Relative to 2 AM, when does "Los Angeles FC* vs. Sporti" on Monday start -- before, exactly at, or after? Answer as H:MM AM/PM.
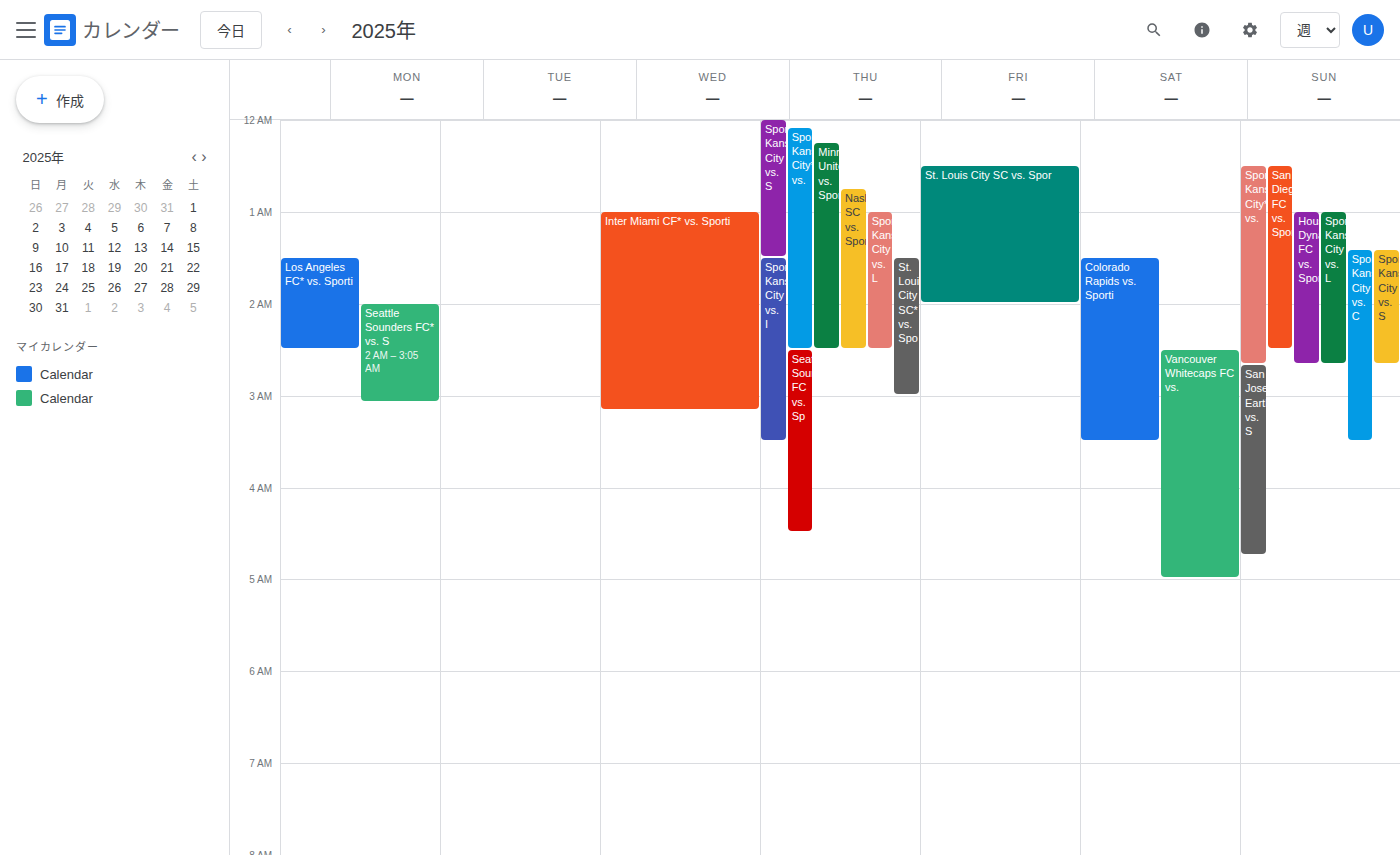
1:30 AM -- before 2 AM, 30 minutes above the 2 AM line.